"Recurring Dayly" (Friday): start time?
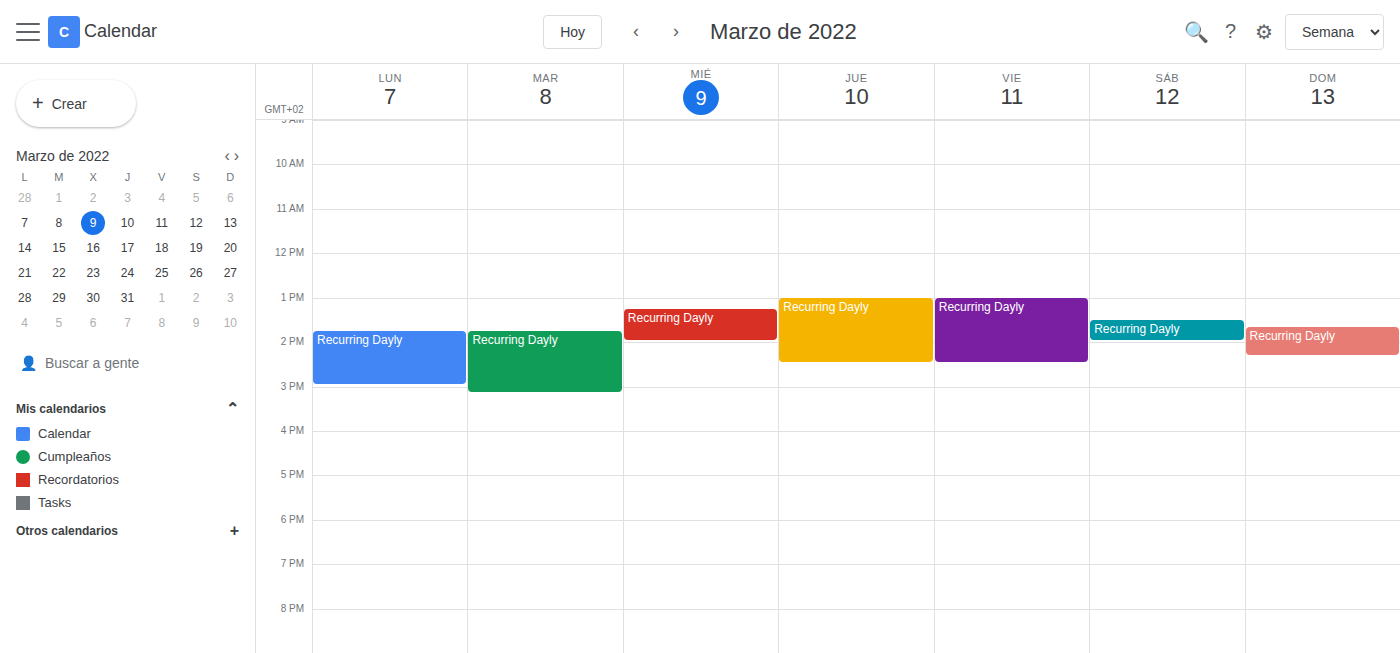
1:00 PM